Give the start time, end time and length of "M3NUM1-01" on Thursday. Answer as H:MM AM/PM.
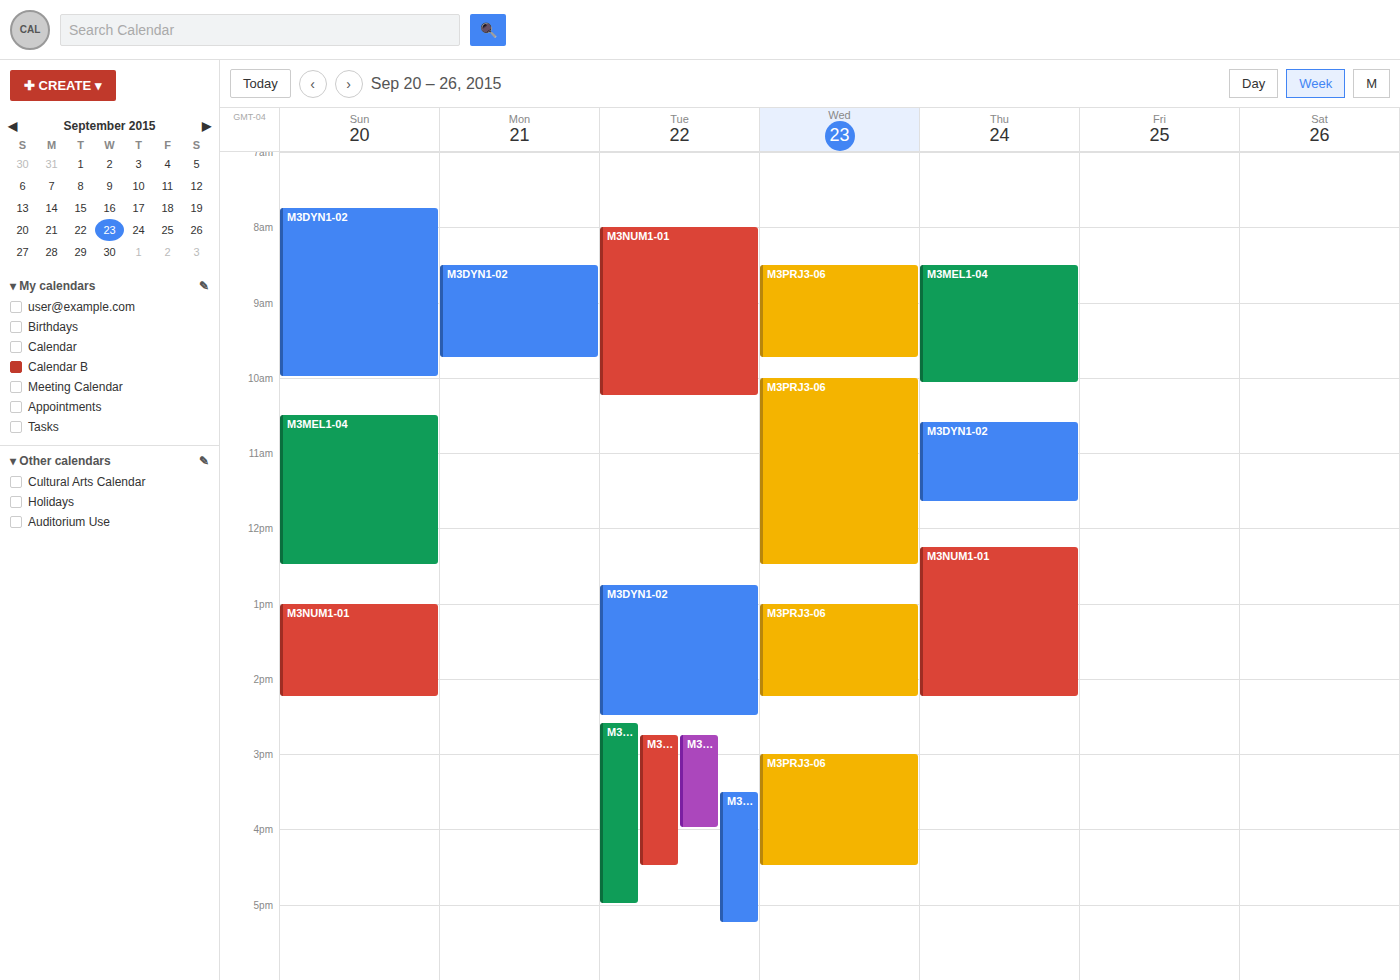
12:15 PM to 2:15 PM, 2 hours